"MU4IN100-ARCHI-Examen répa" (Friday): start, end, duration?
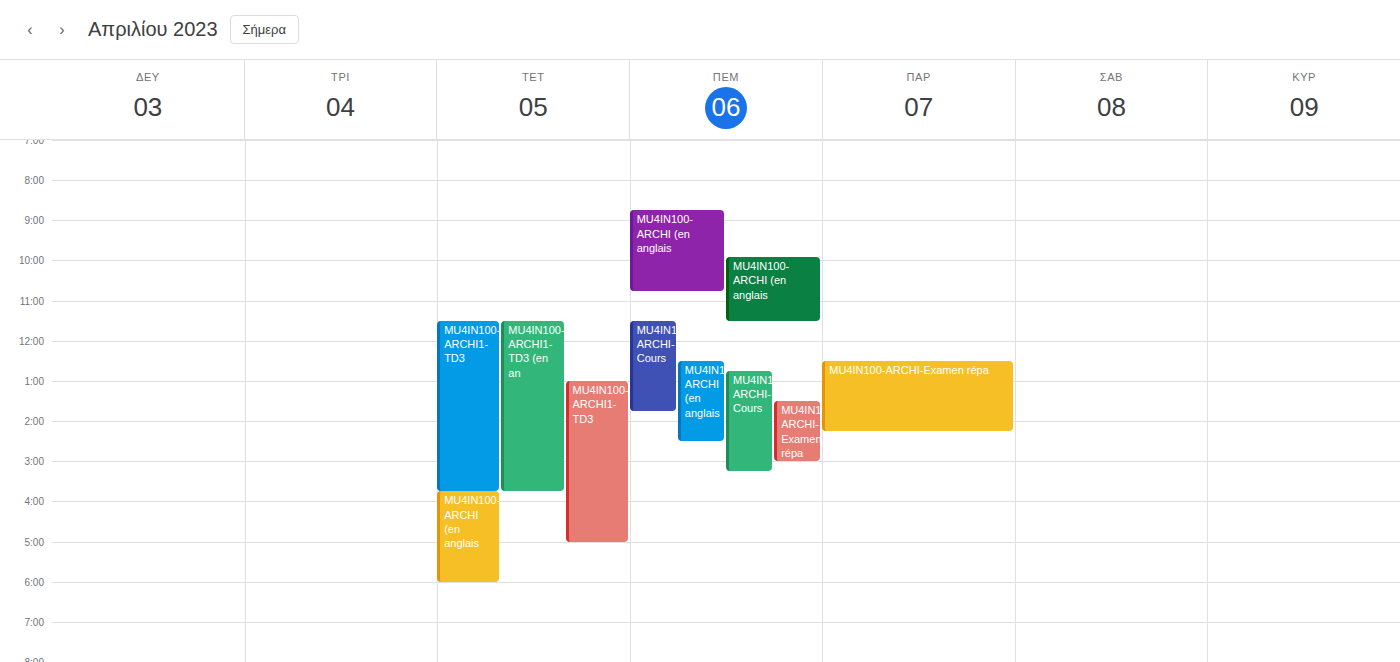
12:30 PM to 2:15 PM, 1 hour 45 minutes